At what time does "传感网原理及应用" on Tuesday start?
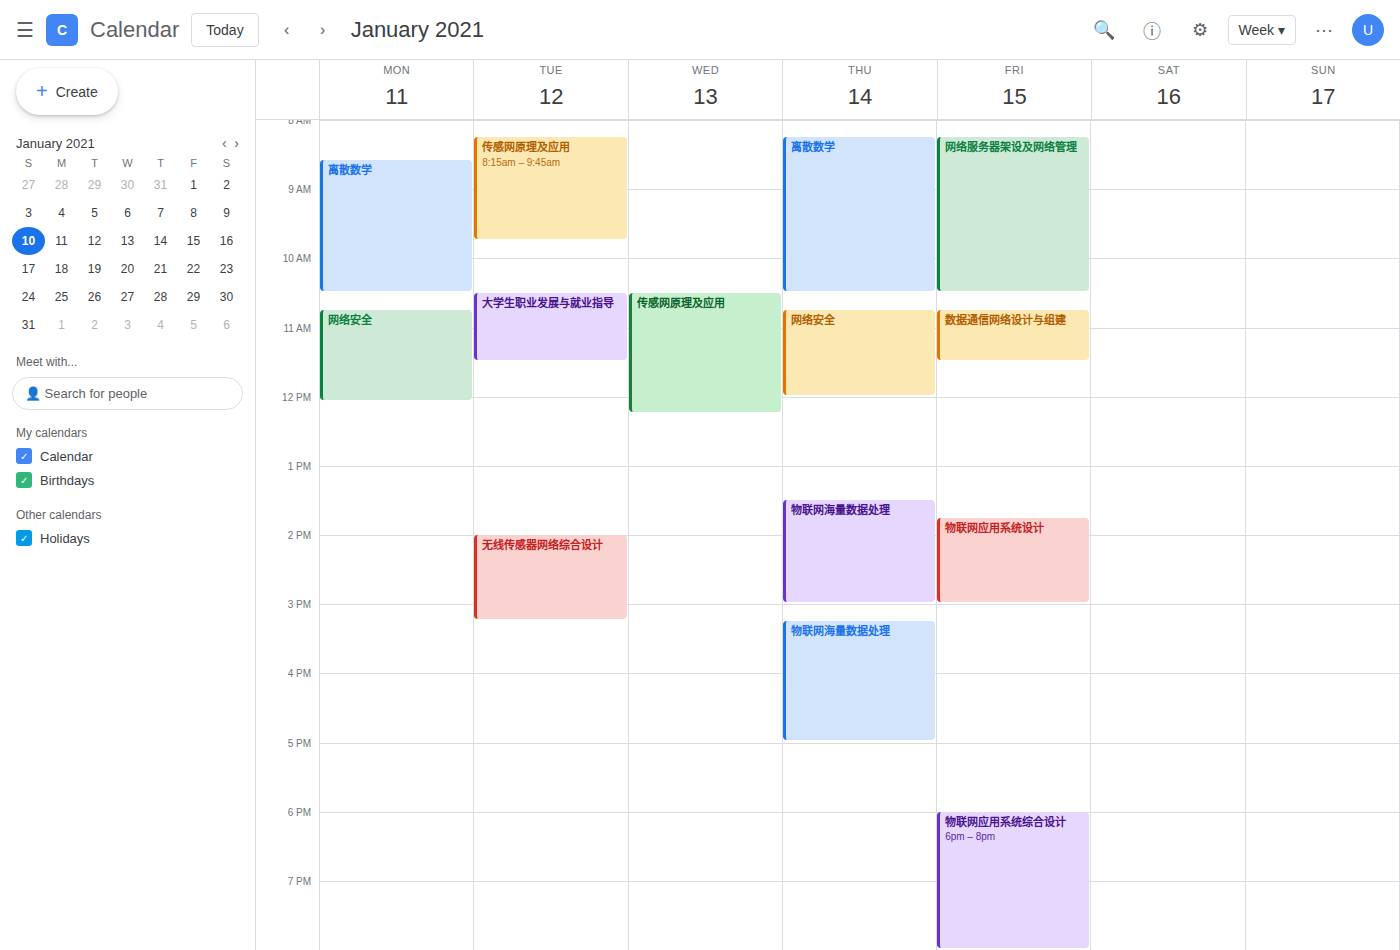
8:15 AM